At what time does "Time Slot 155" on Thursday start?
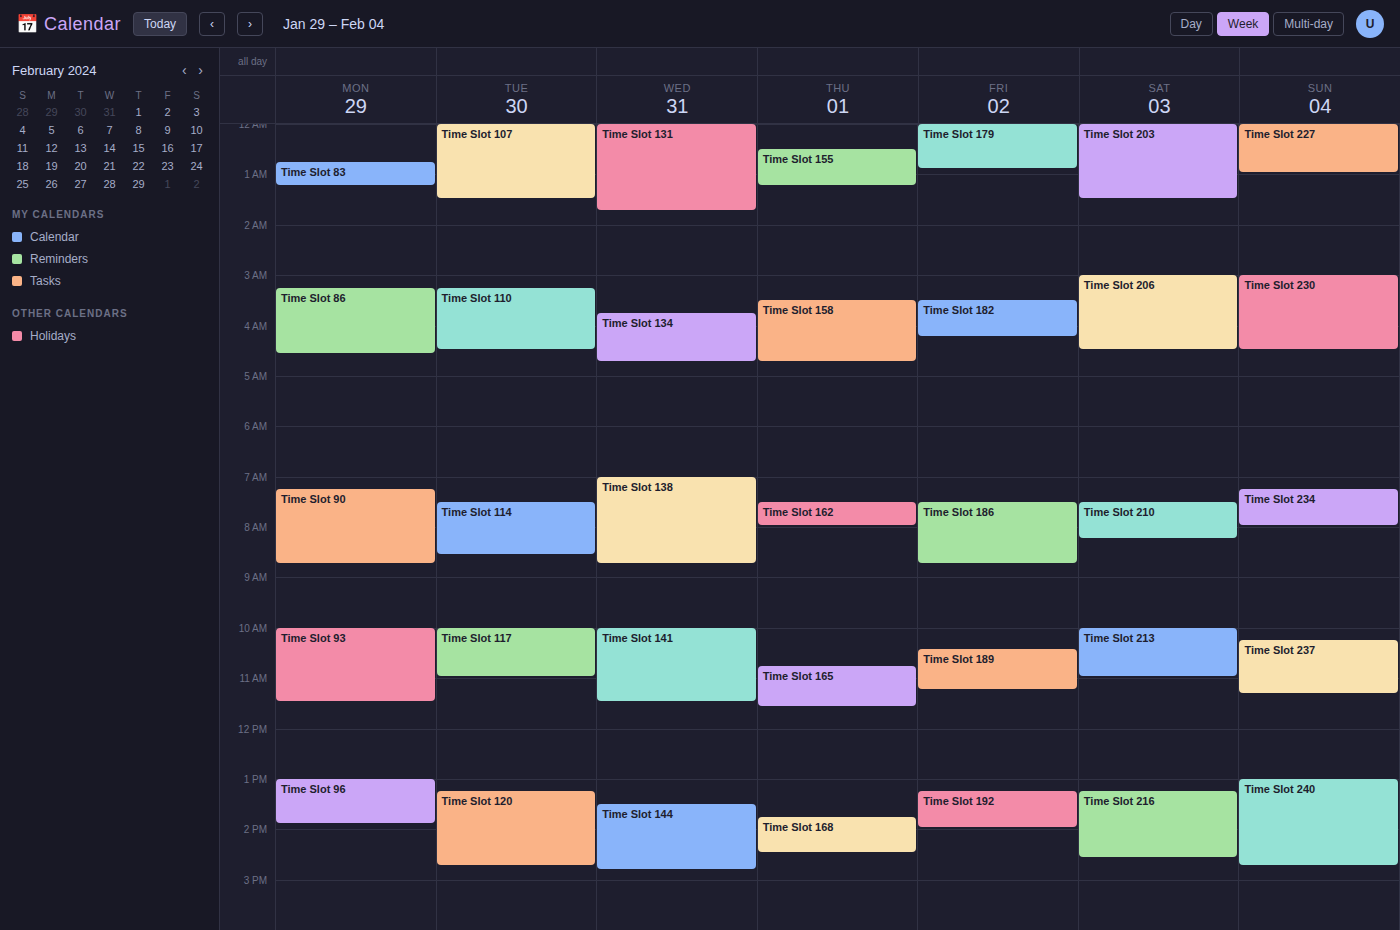
12:30 AM